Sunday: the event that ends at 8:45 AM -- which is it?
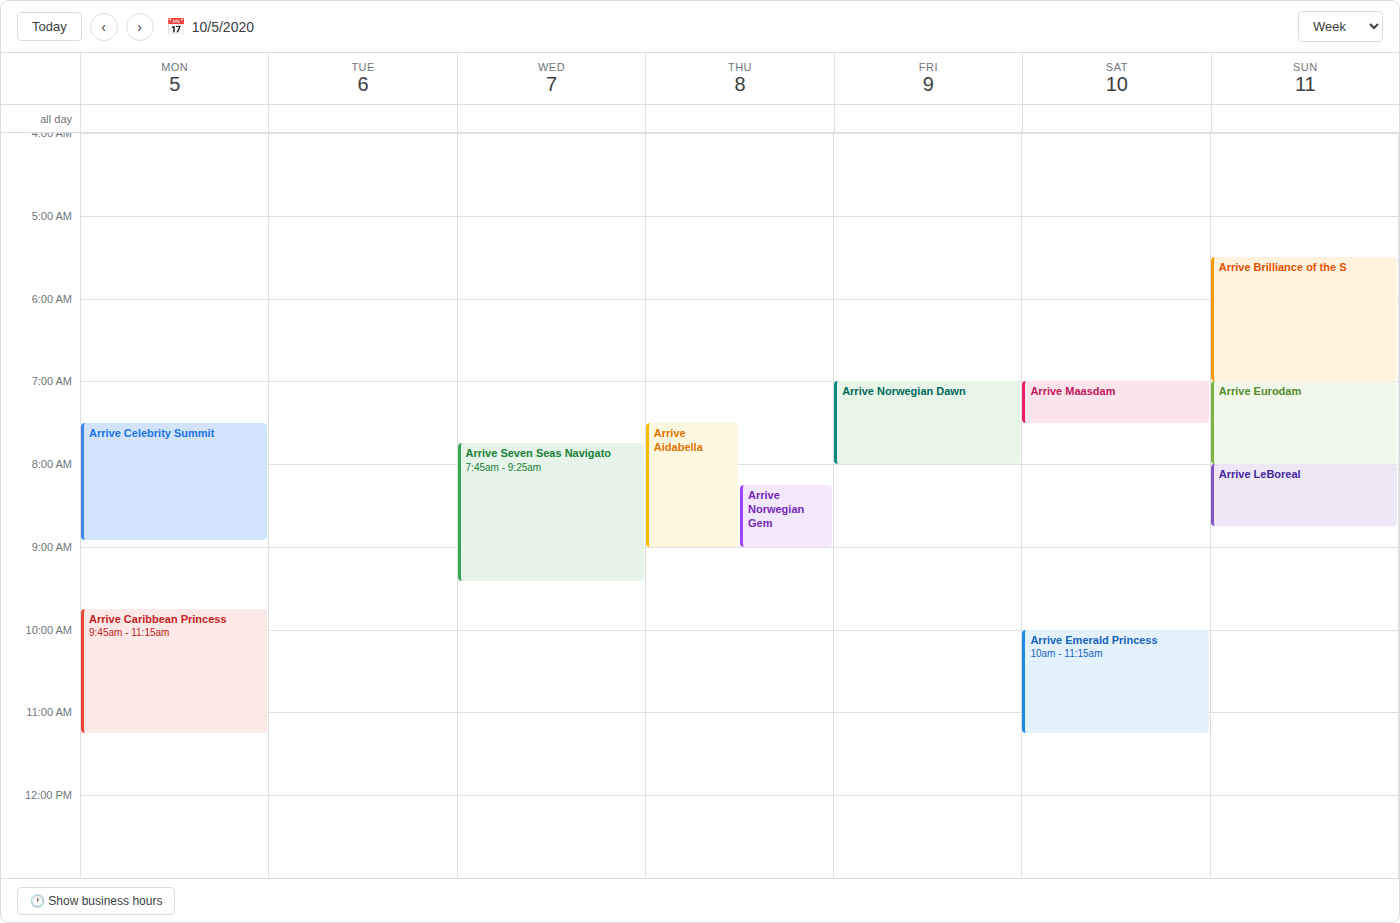
"Arrive LeBoreal"